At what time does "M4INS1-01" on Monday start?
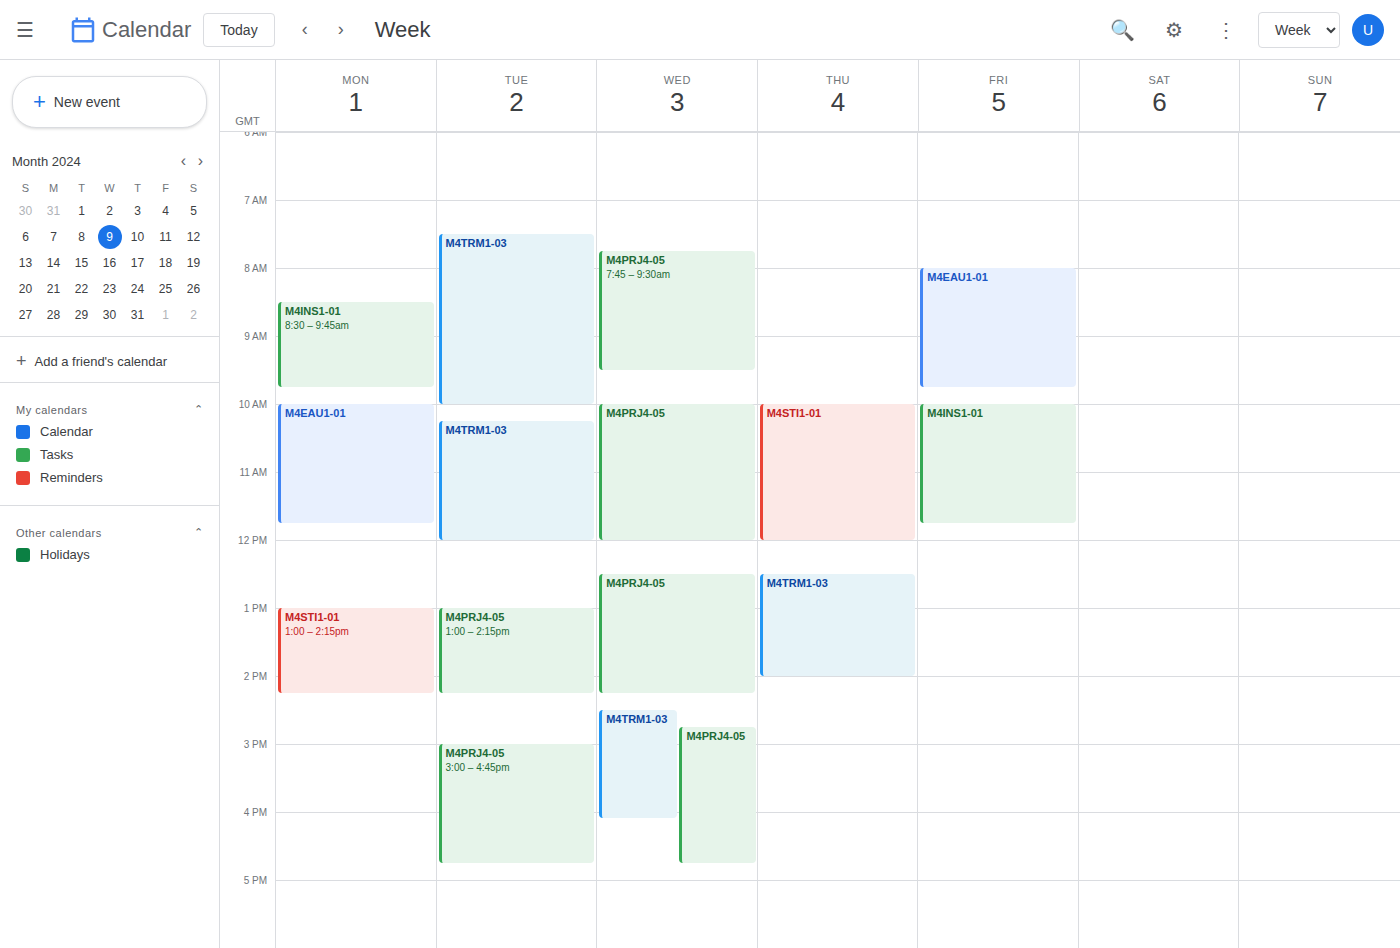
8:30 AM